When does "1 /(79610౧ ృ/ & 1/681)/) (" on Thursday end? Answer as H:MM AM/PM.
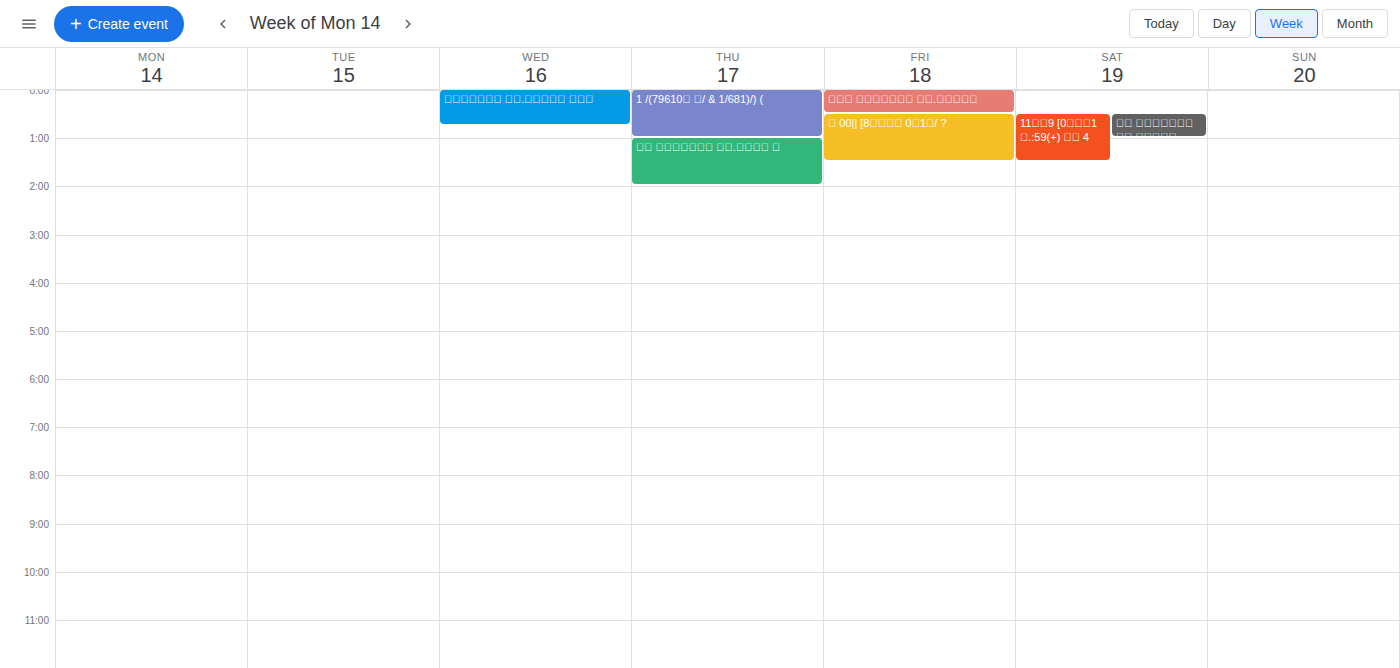
1:00 AM